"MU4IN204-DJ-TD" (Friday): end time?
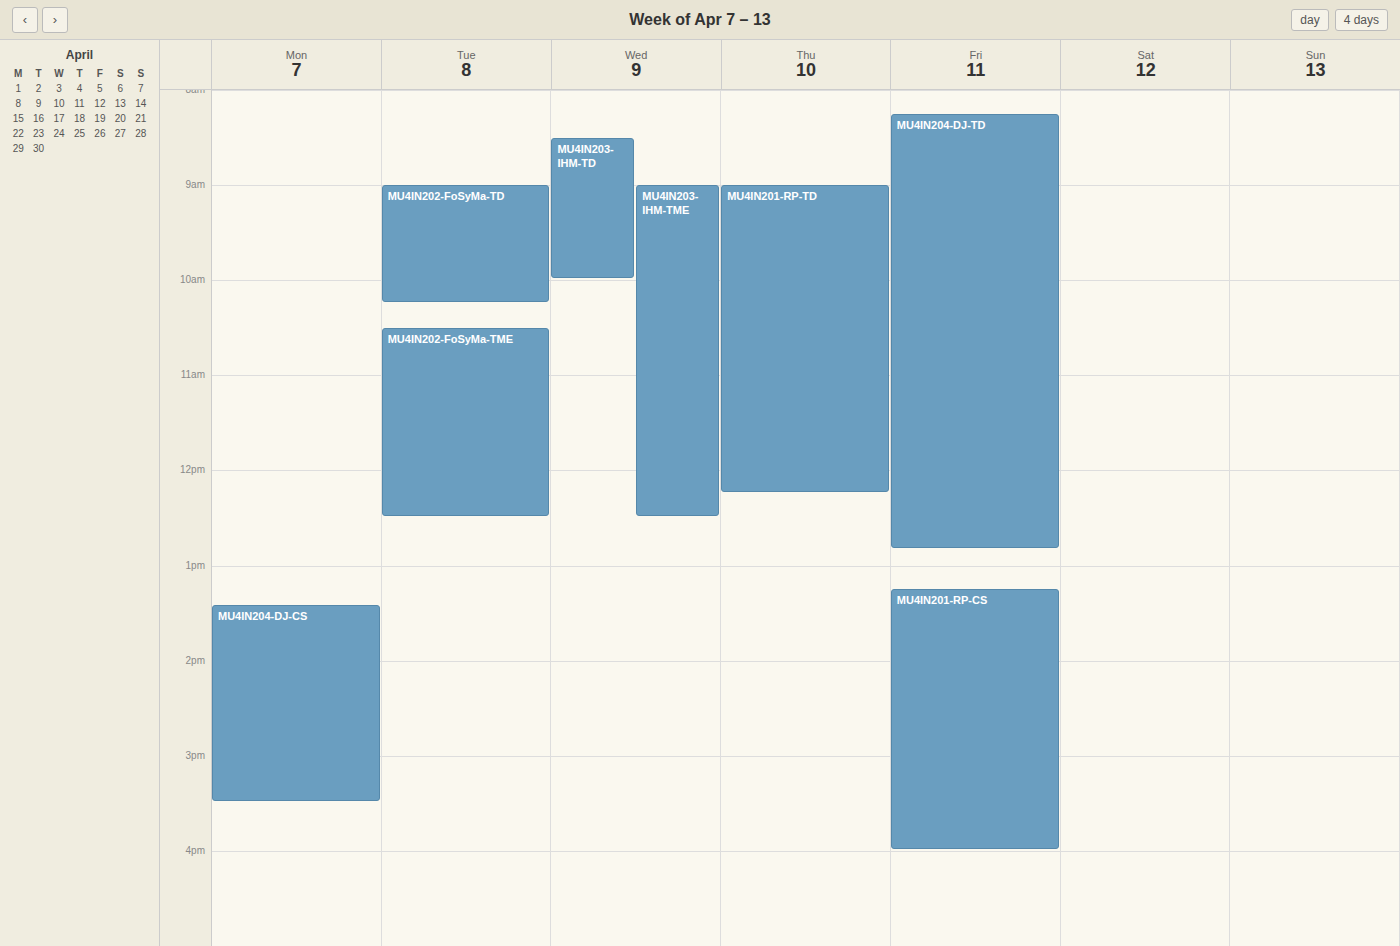
12:50 PM